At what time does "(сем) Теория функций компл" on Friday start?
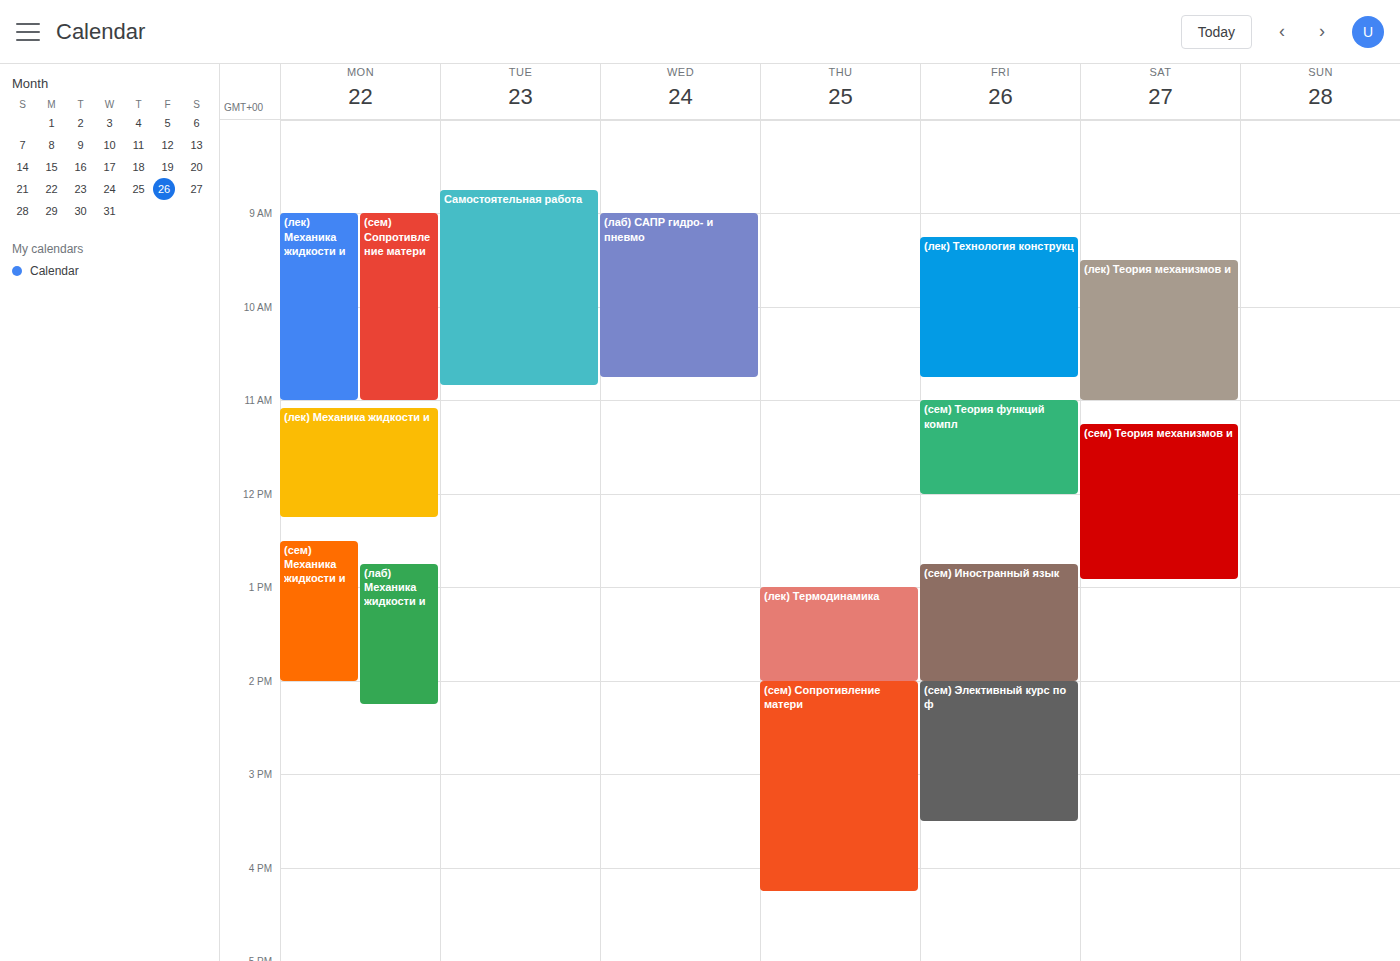
11:00 AM